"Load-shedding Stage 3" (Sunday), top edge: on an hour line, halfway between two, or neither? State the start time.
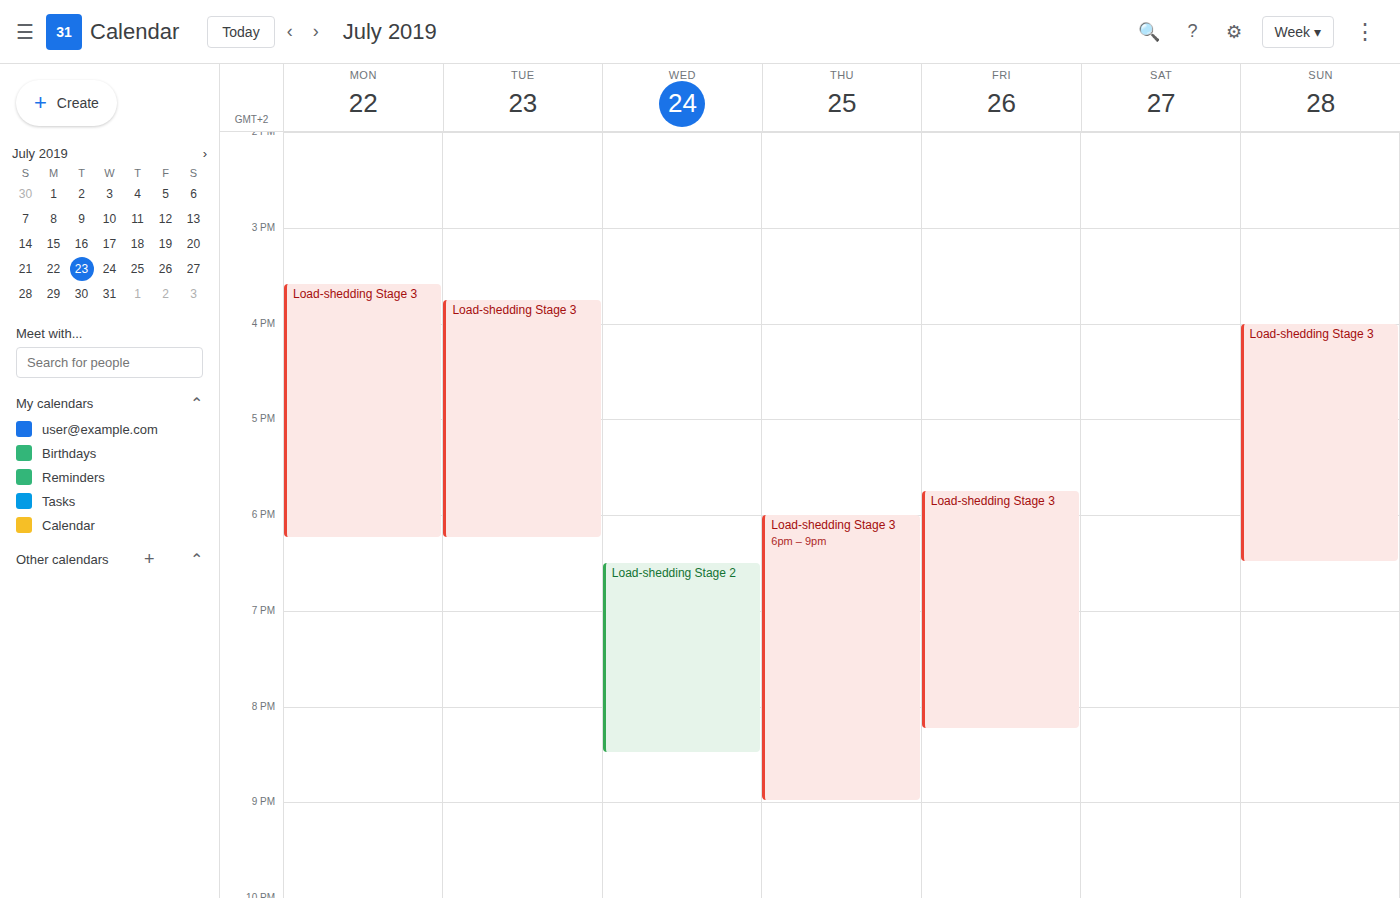
4:00 PM -- exactly on the 4 PM line.